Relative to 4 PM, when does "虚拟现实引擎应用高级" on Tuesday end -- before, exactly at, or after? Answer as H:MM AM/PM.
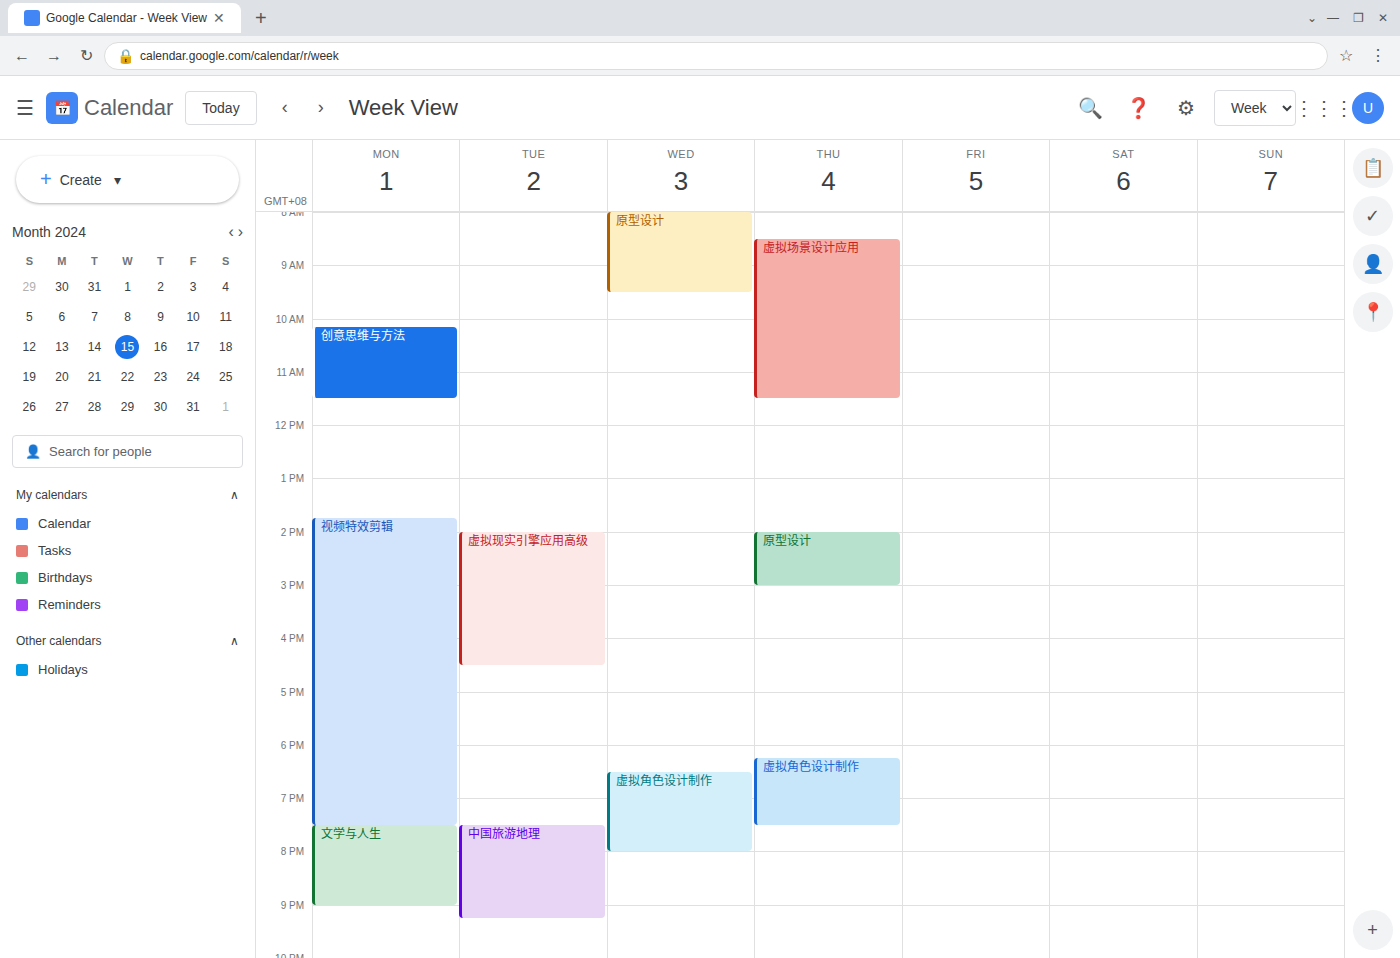
4:30 PM -- after 4 PM, 30 minutes below the 4 PM line.